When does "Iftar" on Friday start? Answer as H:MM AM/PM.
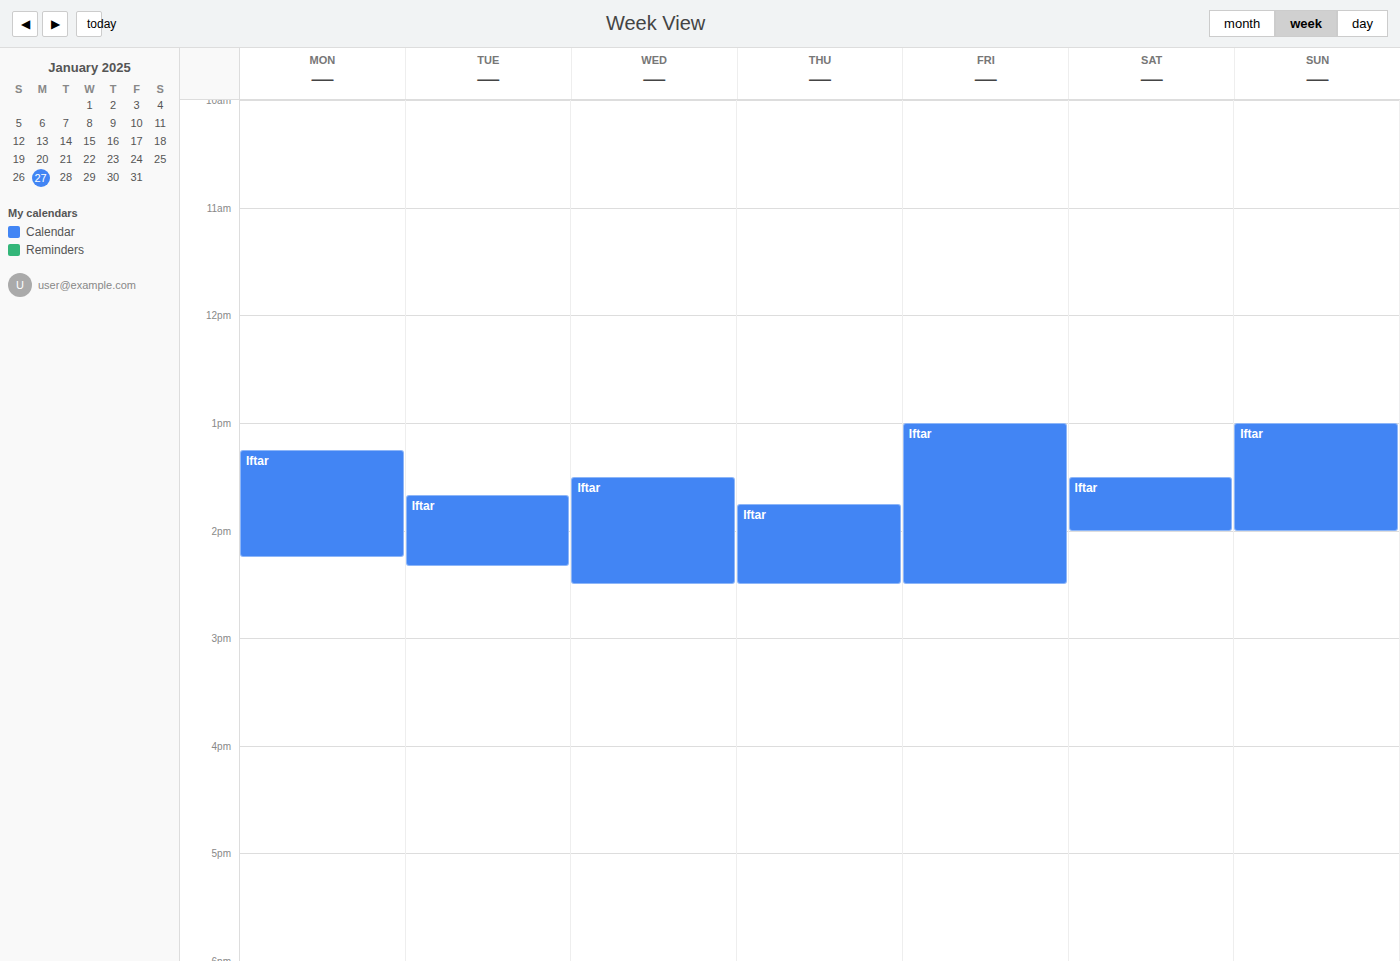
1:00 PM